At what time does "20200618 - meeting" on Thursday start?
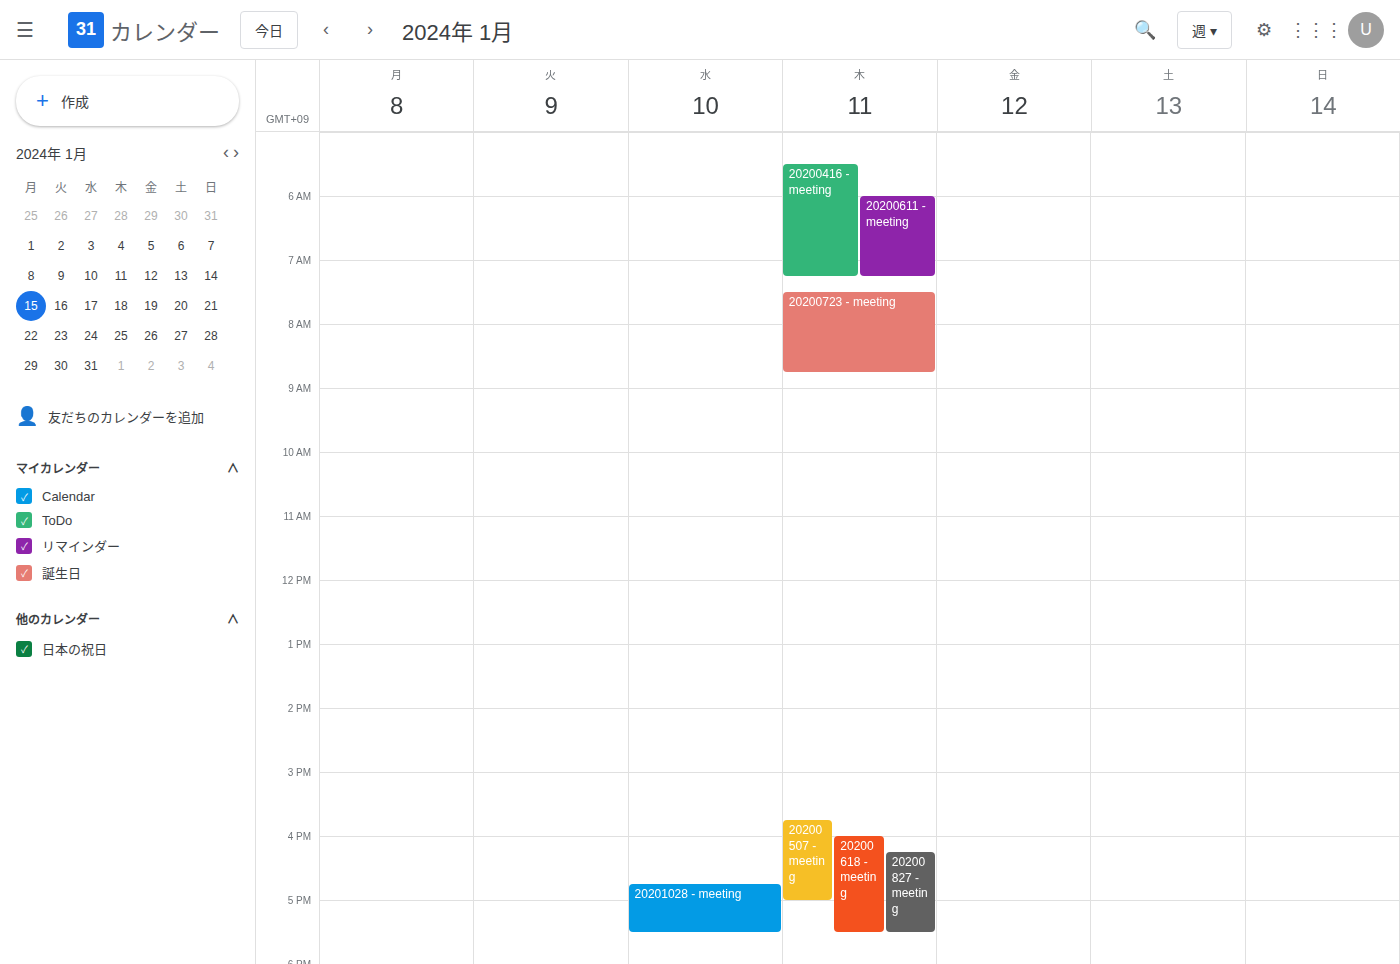
4:00 PM